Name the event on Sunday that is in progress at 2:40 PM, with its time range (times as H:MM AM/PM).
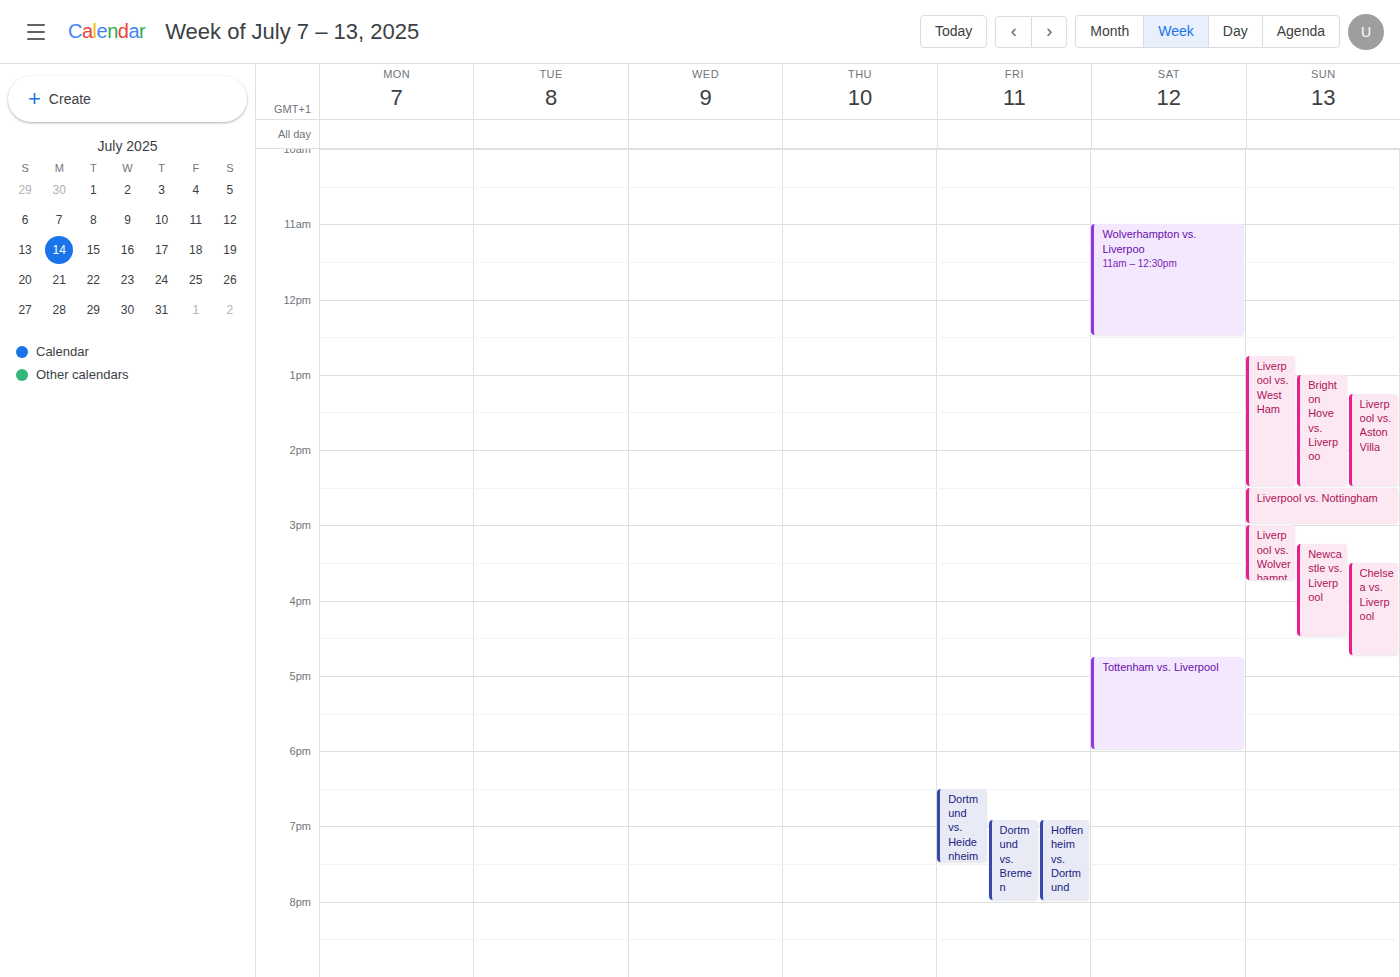
"Liverpool vs. Nottingham", 2:30 PM to 3:00 PM